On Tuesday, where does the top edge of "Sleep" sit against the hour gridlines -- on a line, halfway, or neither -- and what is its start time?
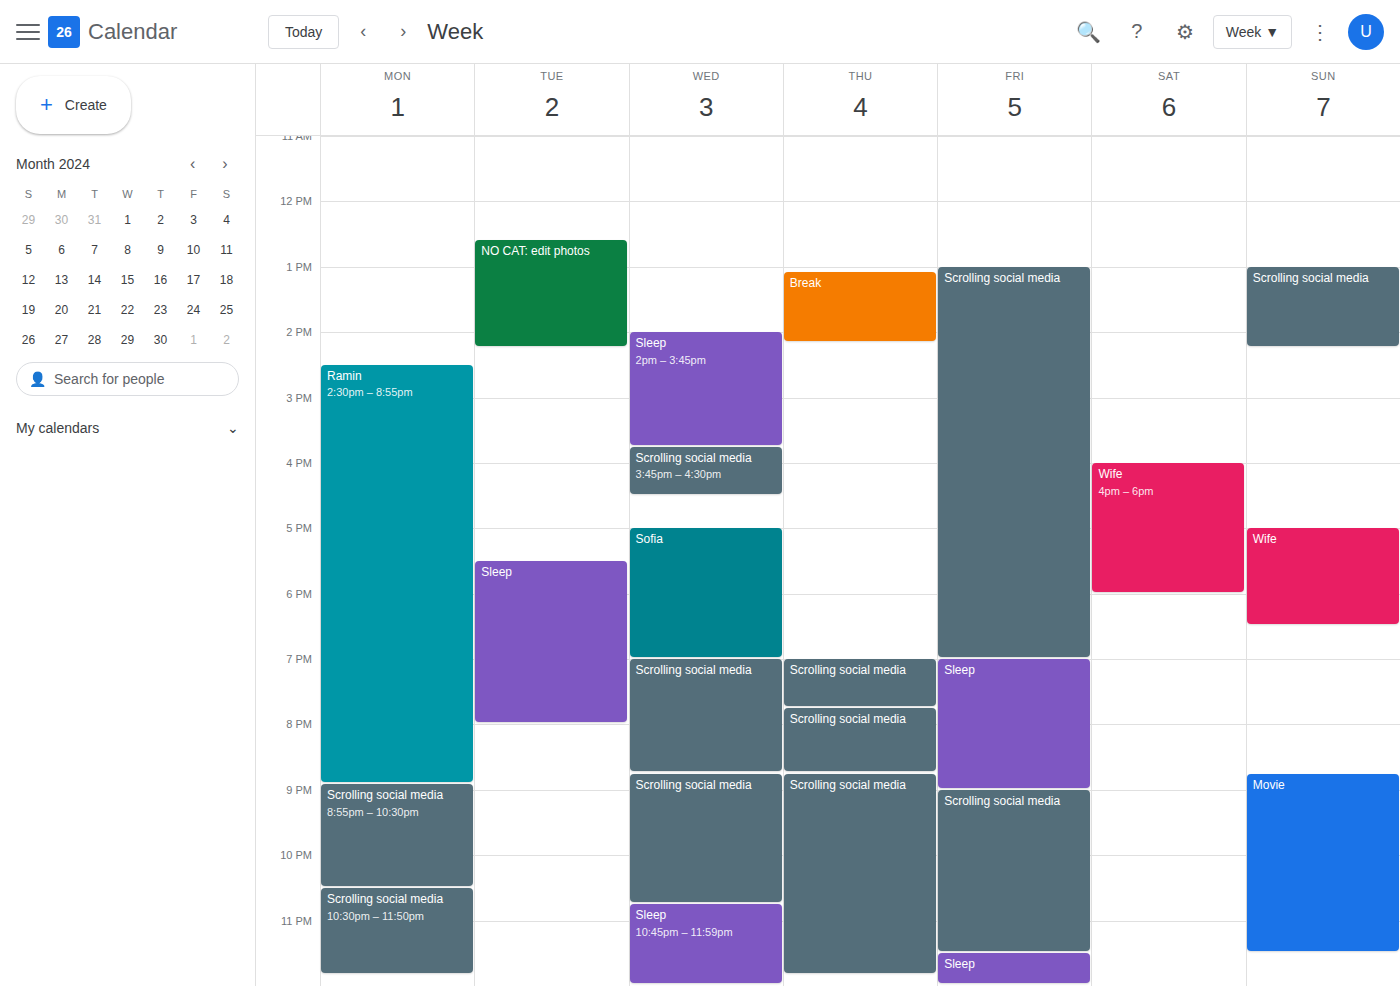
5:30 PM -- halfway between the 5 PM and 6 PM lines.